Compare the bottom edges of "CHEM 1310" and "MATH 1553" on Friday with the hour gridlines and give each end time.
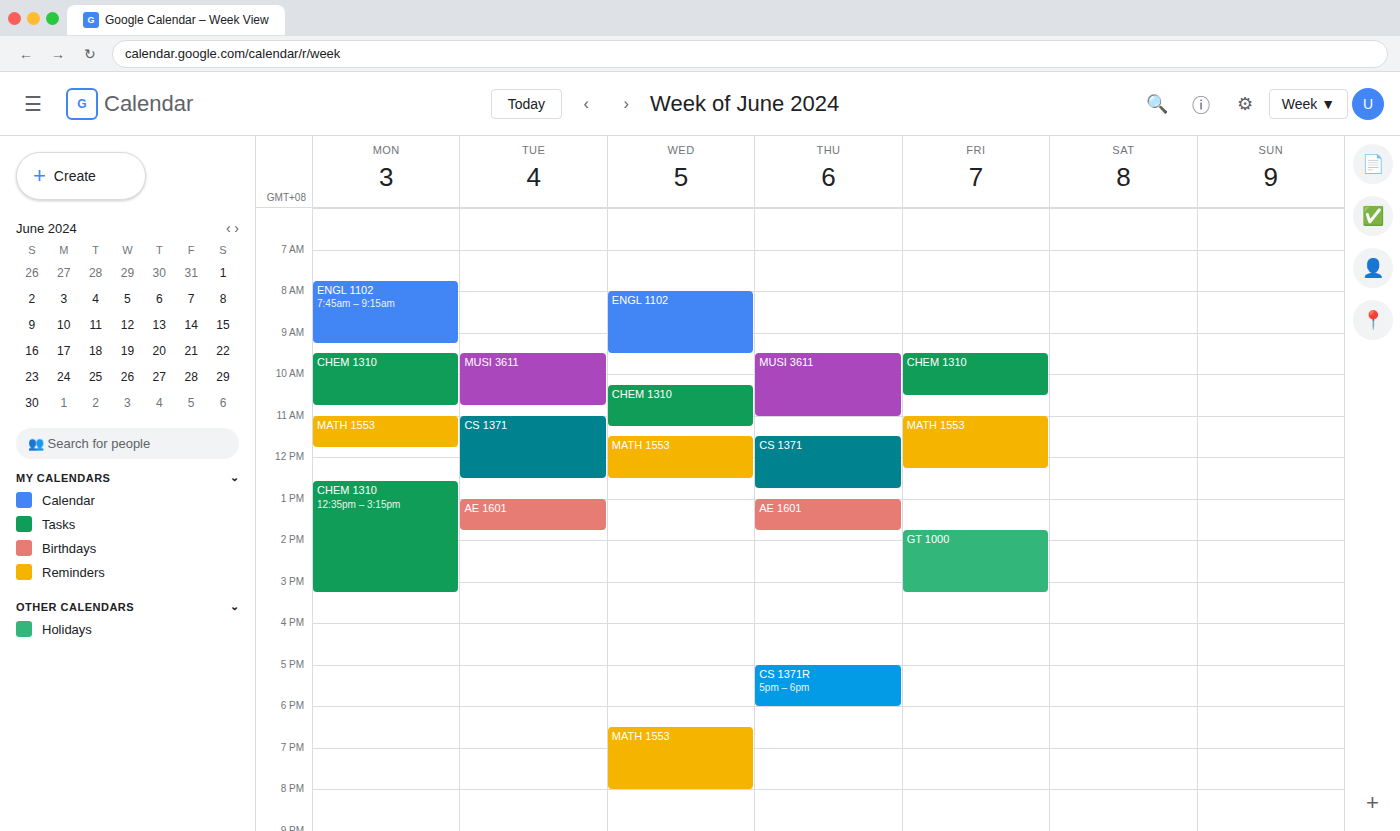
"CHEM 1310": 10:30 AM, halfway between the 10 AM and 11 AM lines. "MATH 1553": 12:15 PM, neither: a quarter of the way from the 12 PM line to the 1 PM line.